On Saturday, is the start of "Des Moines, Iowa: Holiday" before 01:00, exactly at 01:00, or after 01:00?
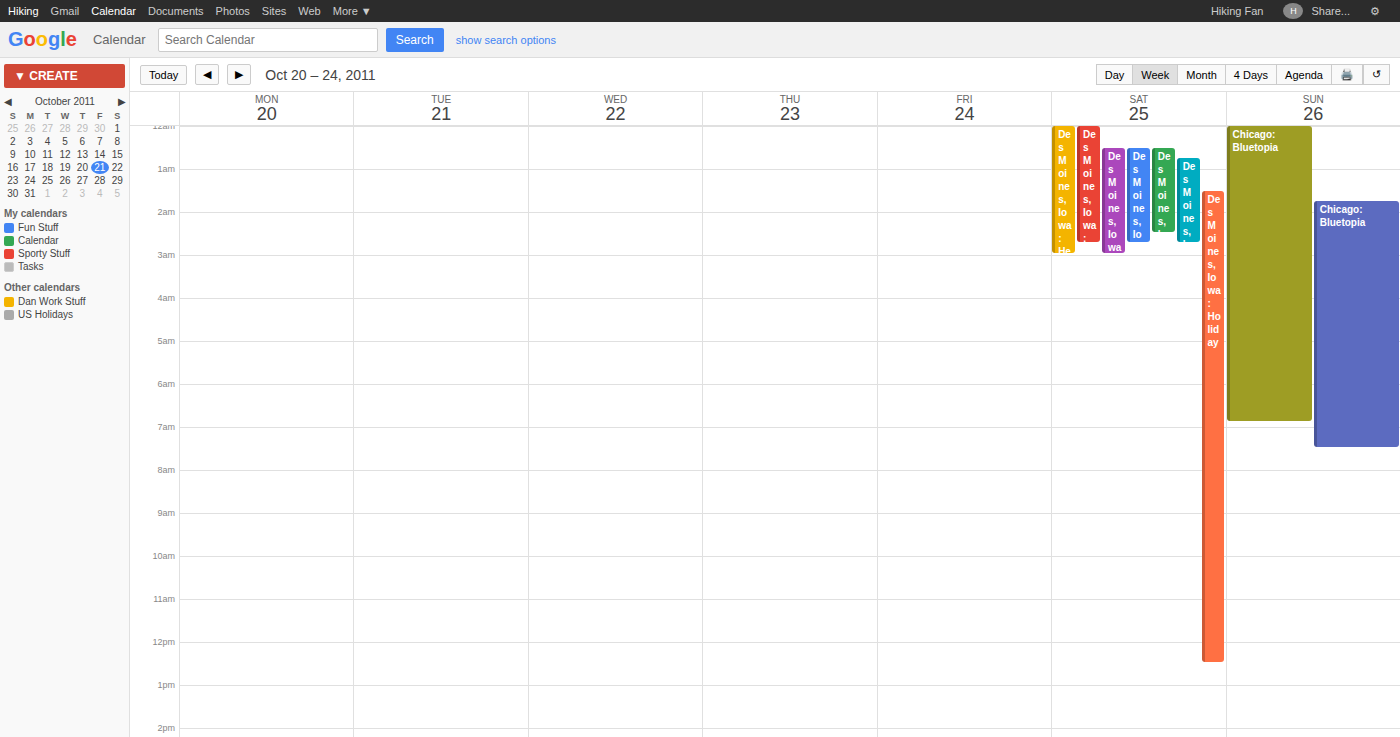
01:30 -- after 01:00, 30 minutes below the 01:00 line.